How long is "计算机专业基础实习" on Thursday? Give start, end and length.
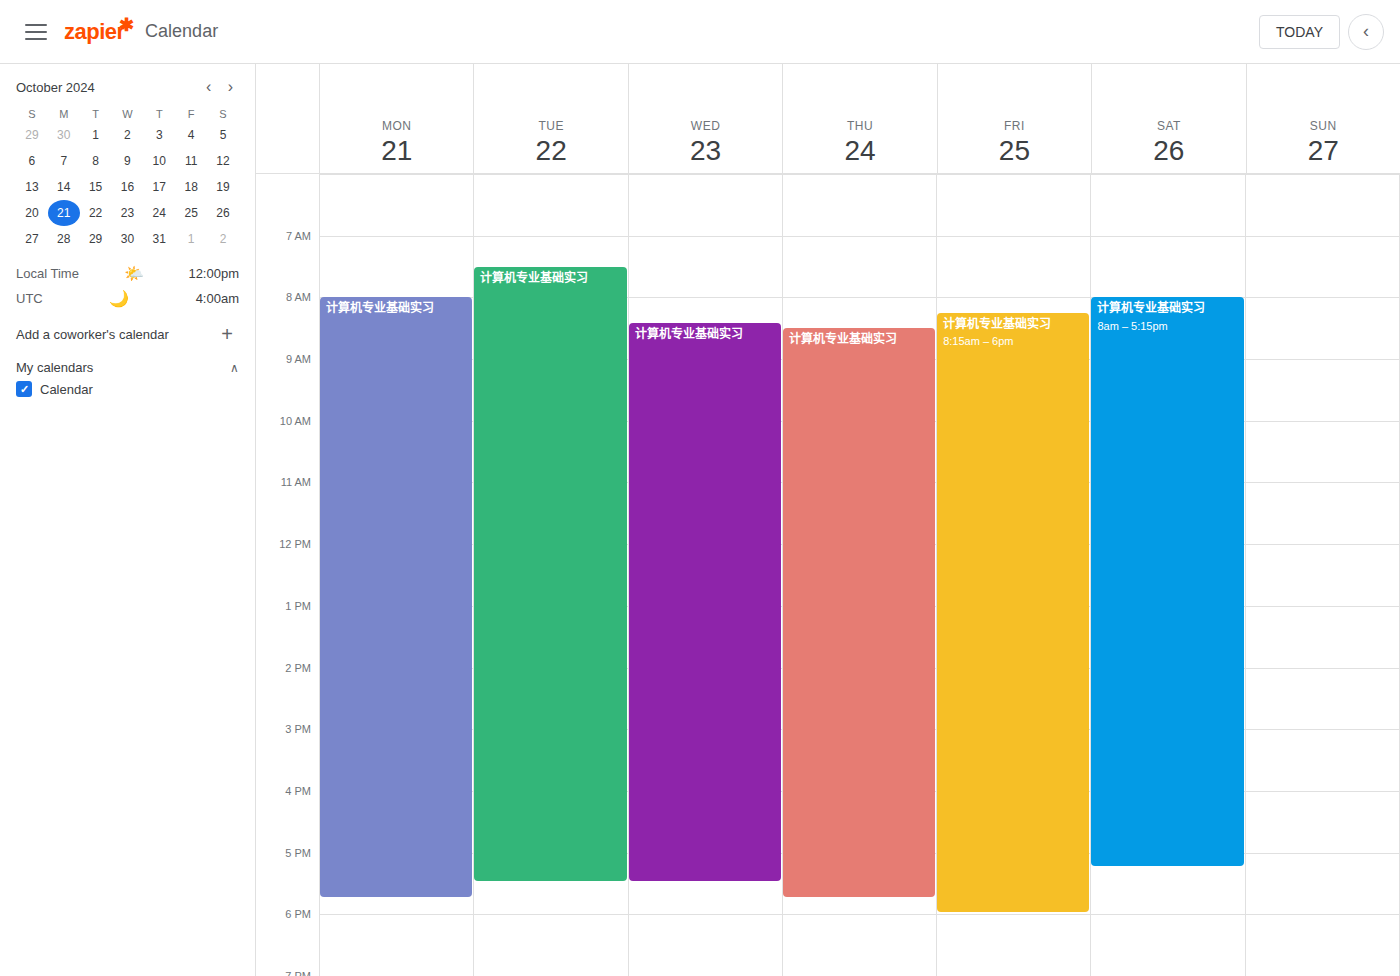
8:30 AM to 5:45 PM, 9 hours 15 minutes